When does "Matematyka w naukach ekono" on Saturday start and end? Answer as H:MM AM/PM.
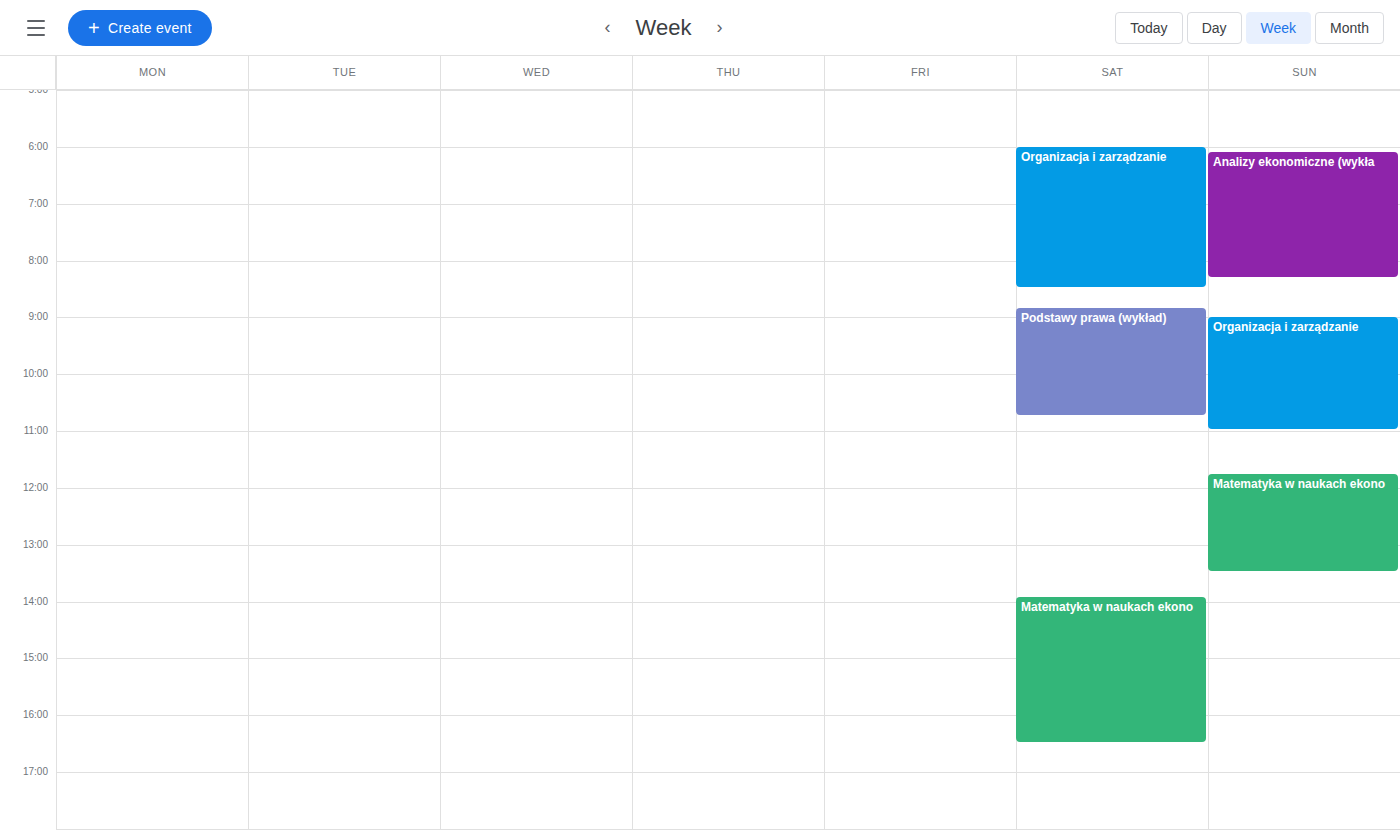
1:55 PM to 4:30 PM